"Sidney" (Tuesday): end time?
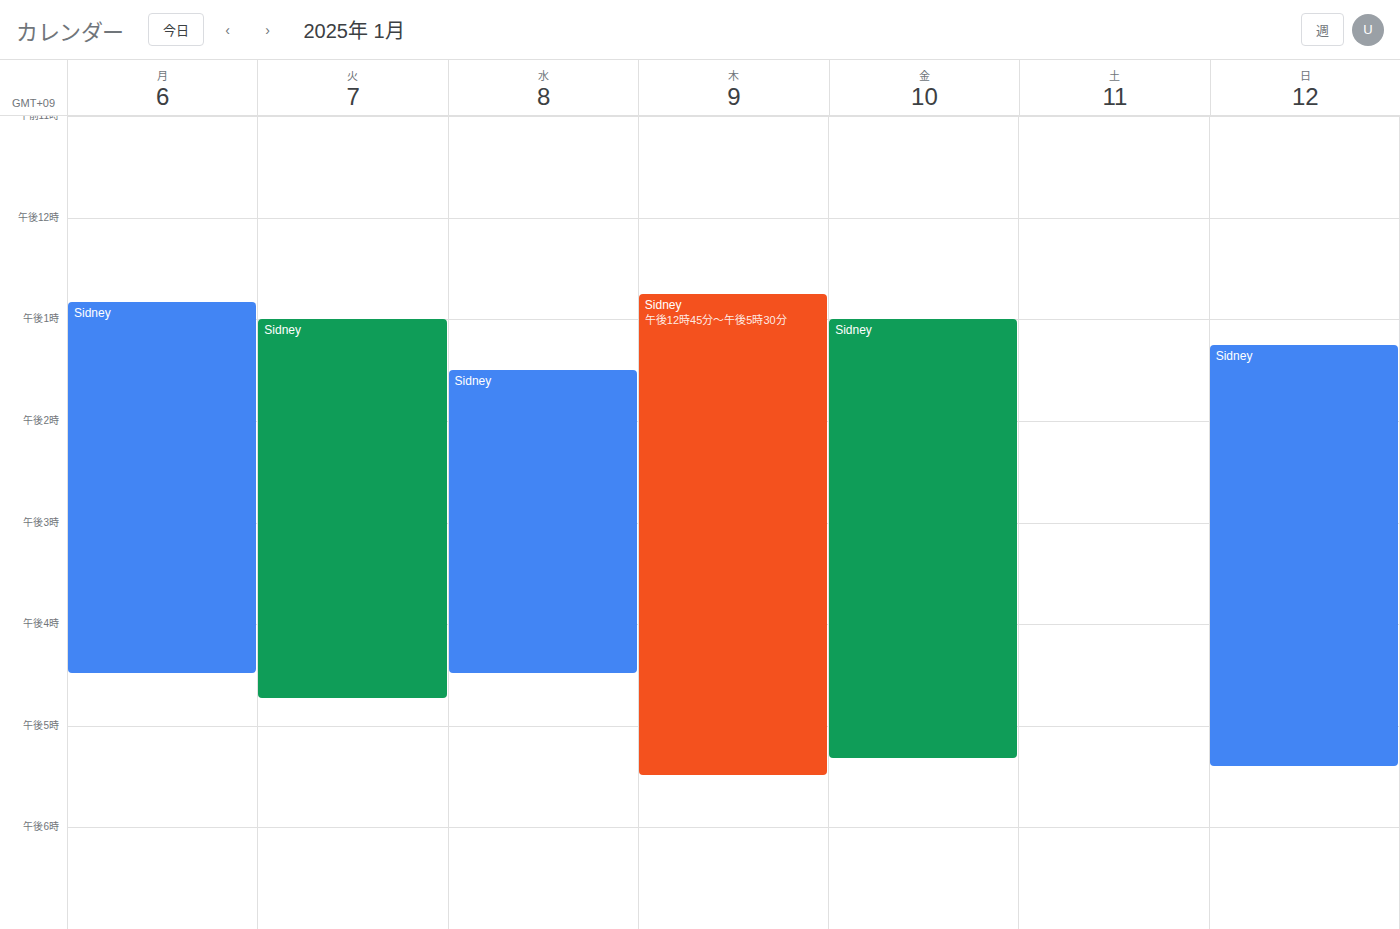
4:45 PM